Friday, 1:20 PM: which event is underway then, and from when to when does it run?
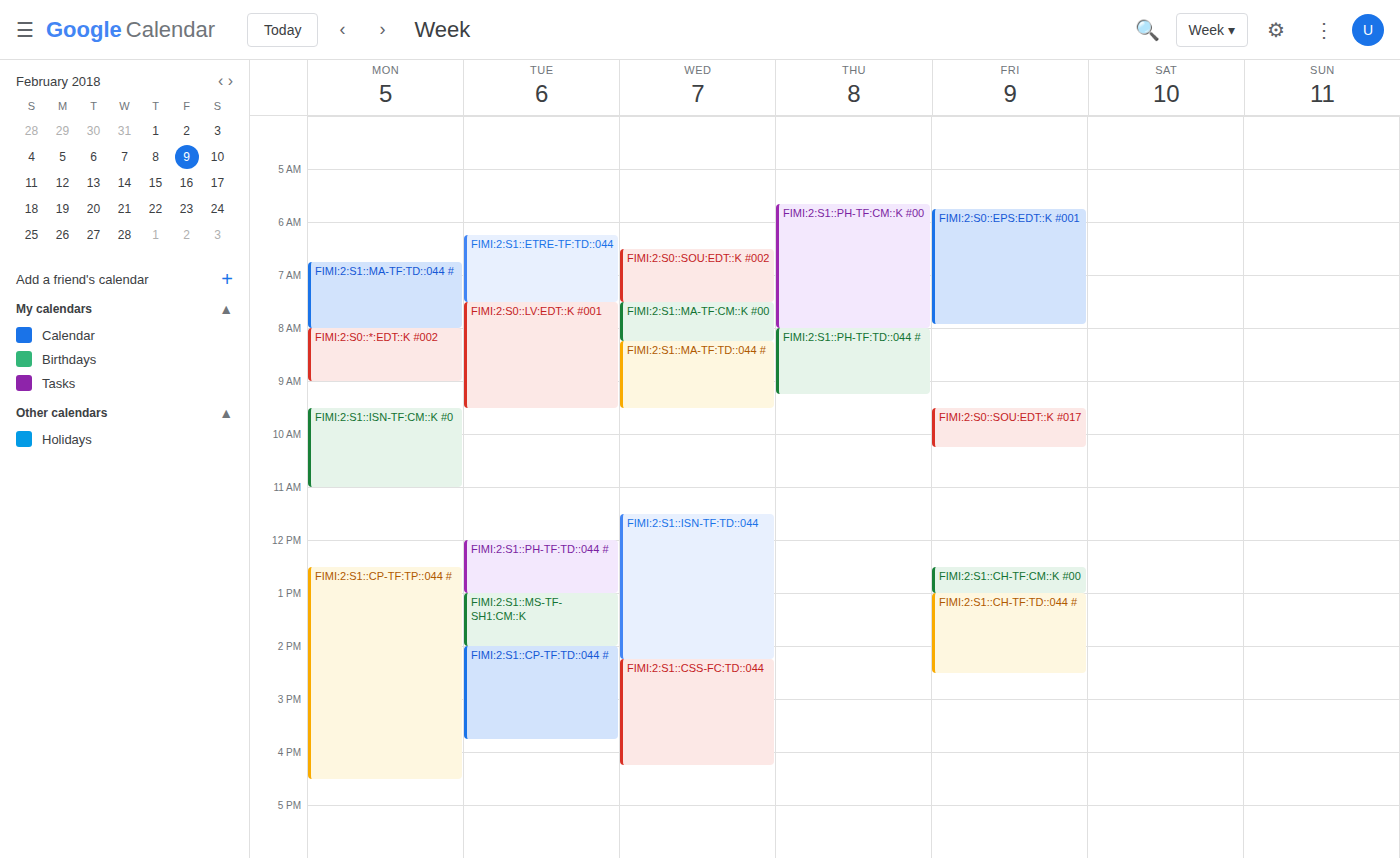
"FIMI:2:S1::CH-TF:TD::044 #", 1:00 PM to 2:30 PM